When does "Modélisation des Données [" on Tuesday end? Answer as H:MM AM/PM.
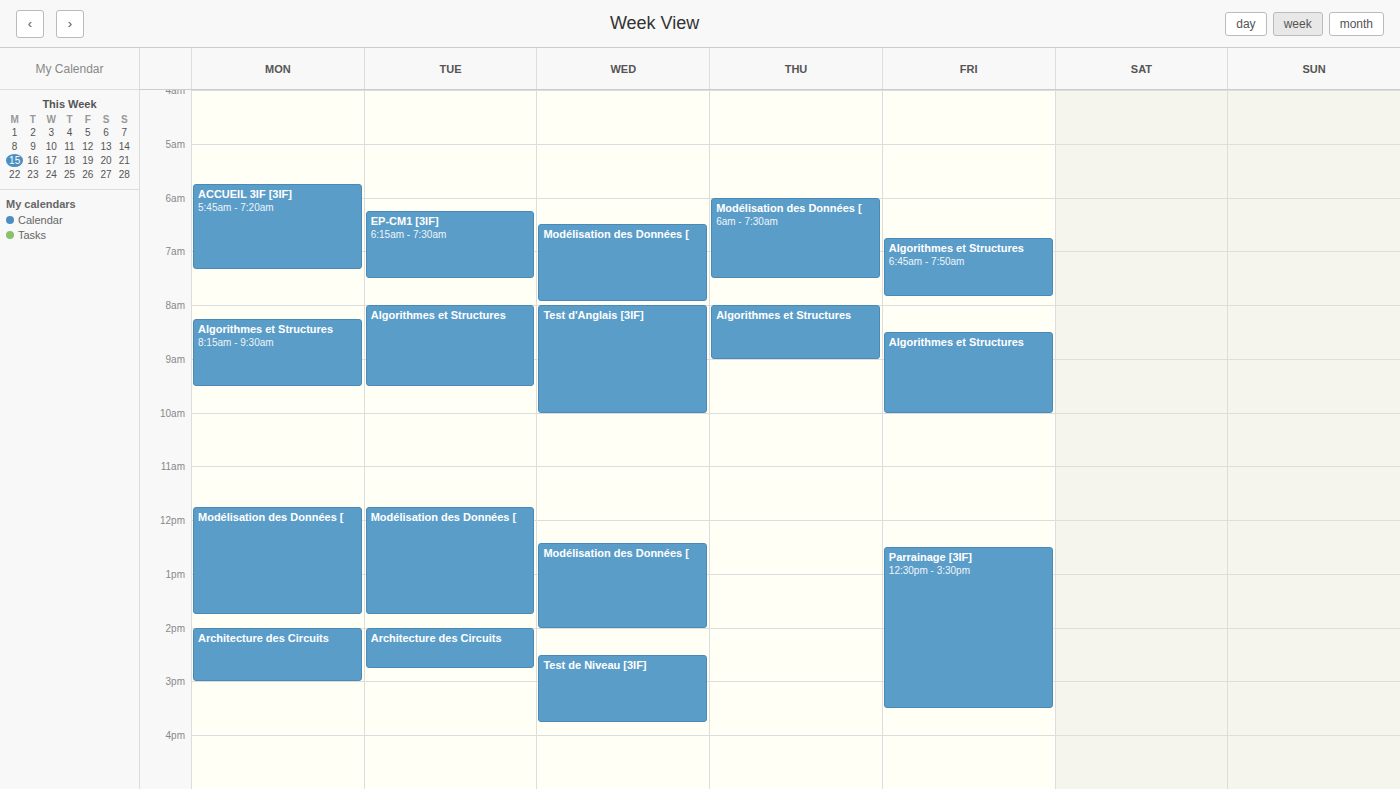
1:45 PM